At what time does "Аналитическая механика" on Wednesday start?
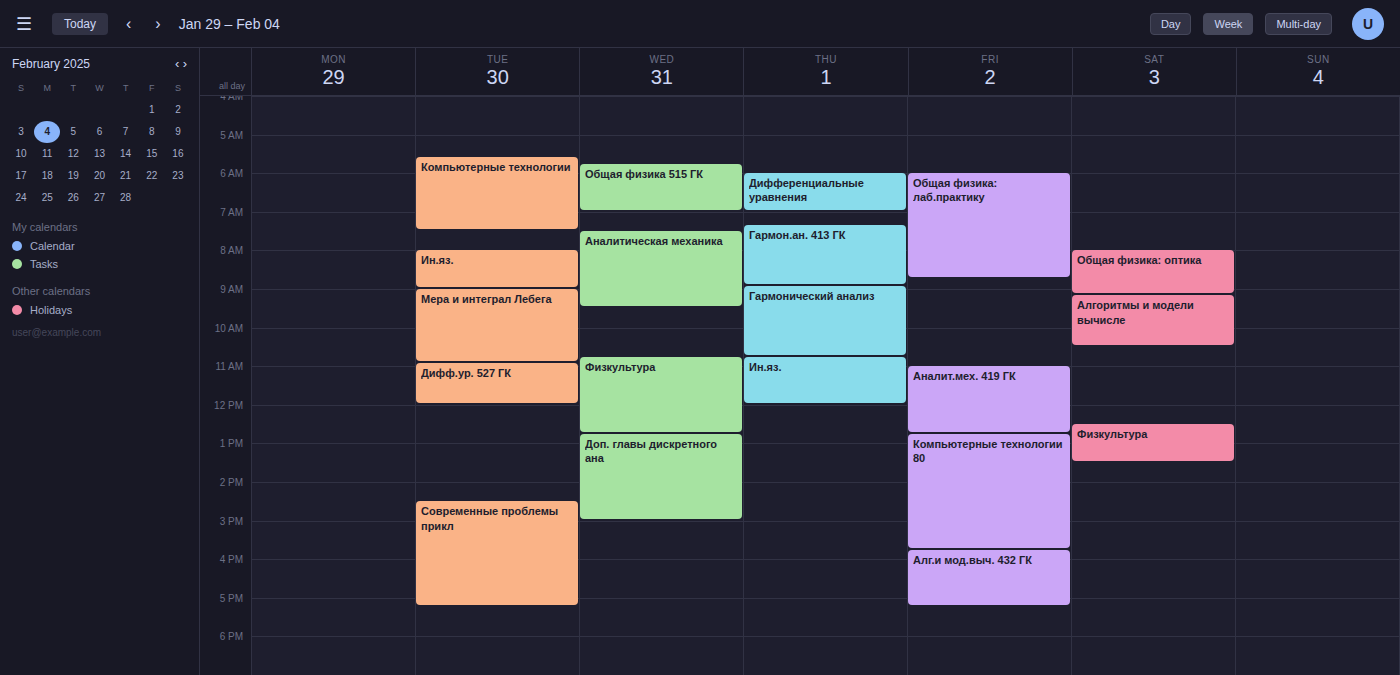
7:30 AM